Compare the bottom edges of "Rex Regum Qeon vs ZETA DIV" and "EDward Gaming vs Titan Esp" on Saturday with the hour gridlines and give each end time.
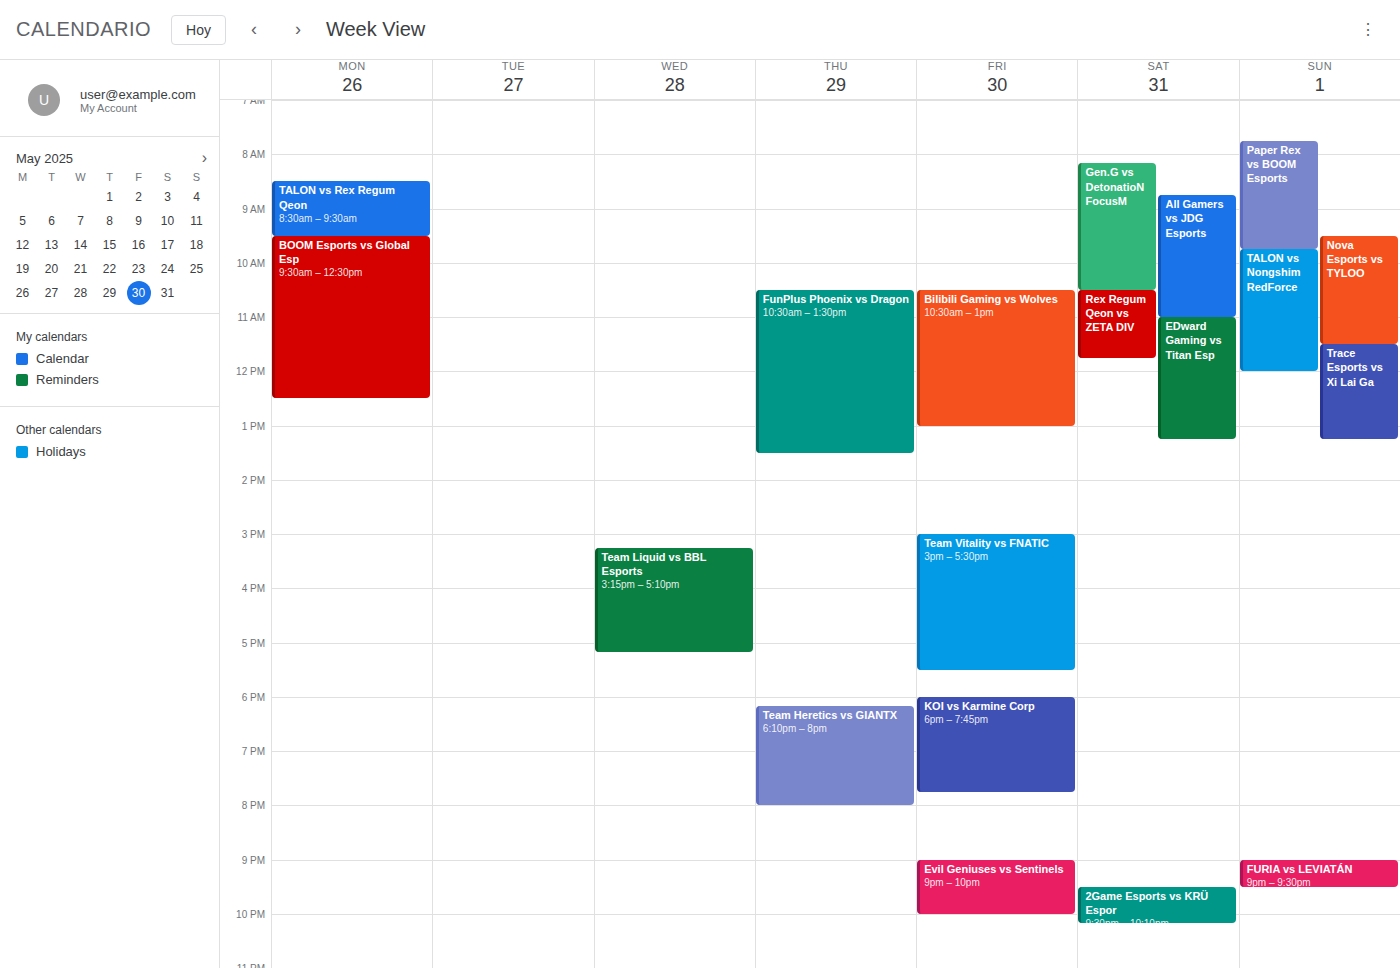
"Rex Regum Qeon vs ZETA DIV": 11:45 AM, neither: three quarters of the way from the 11 AM line to the 12 PM line. "EDward Gaming vs Titan Esp": 1:15 PM, neither: a quarter of the way from the 1 PM line to the 2 PM line.